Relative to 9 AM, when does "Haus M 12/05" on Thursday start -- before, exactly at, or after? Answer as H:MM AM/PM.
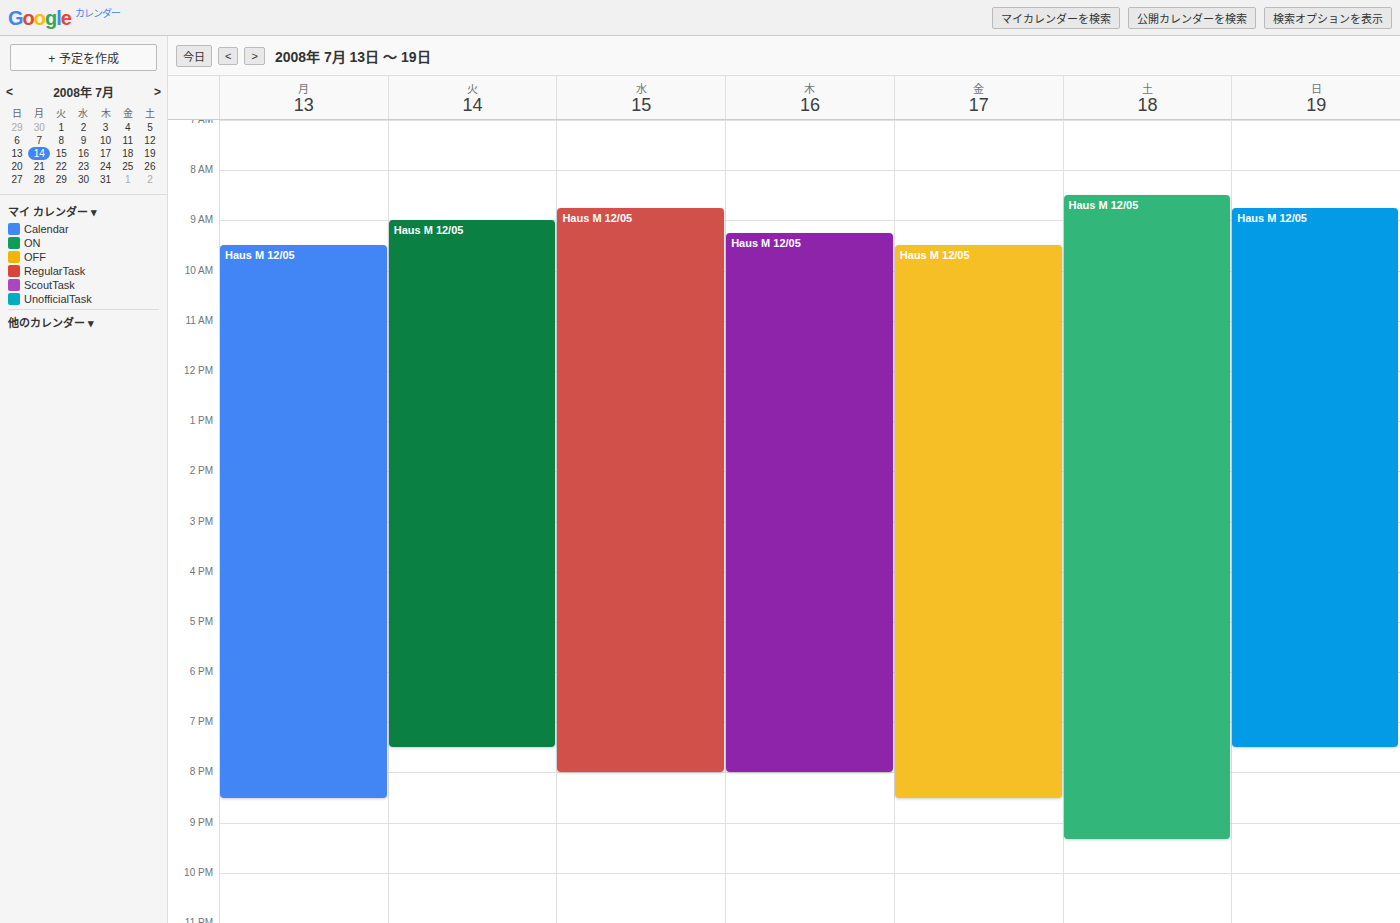
9:15 AM -- after 9 AM, 15 minutes below the 9 AM line.